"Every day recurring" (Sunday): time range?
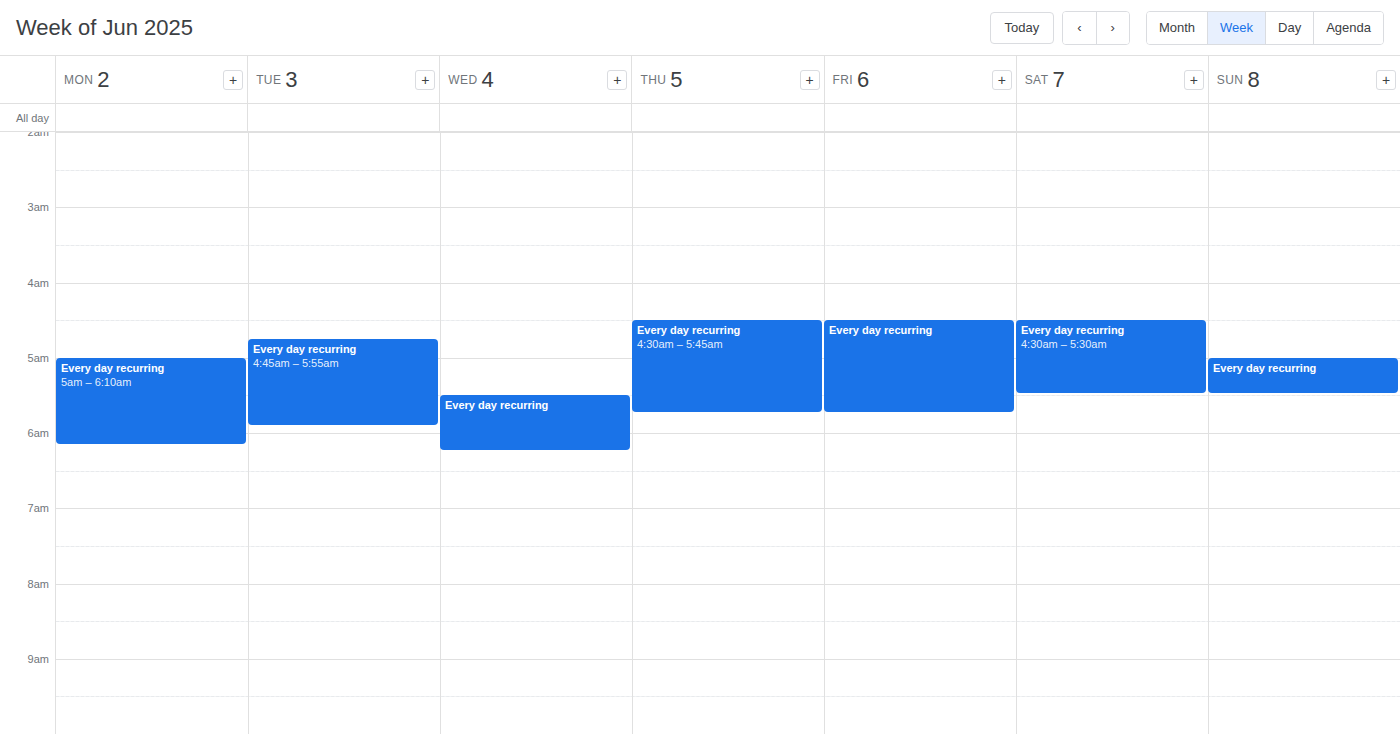
5:00 AM to 5:30 AM